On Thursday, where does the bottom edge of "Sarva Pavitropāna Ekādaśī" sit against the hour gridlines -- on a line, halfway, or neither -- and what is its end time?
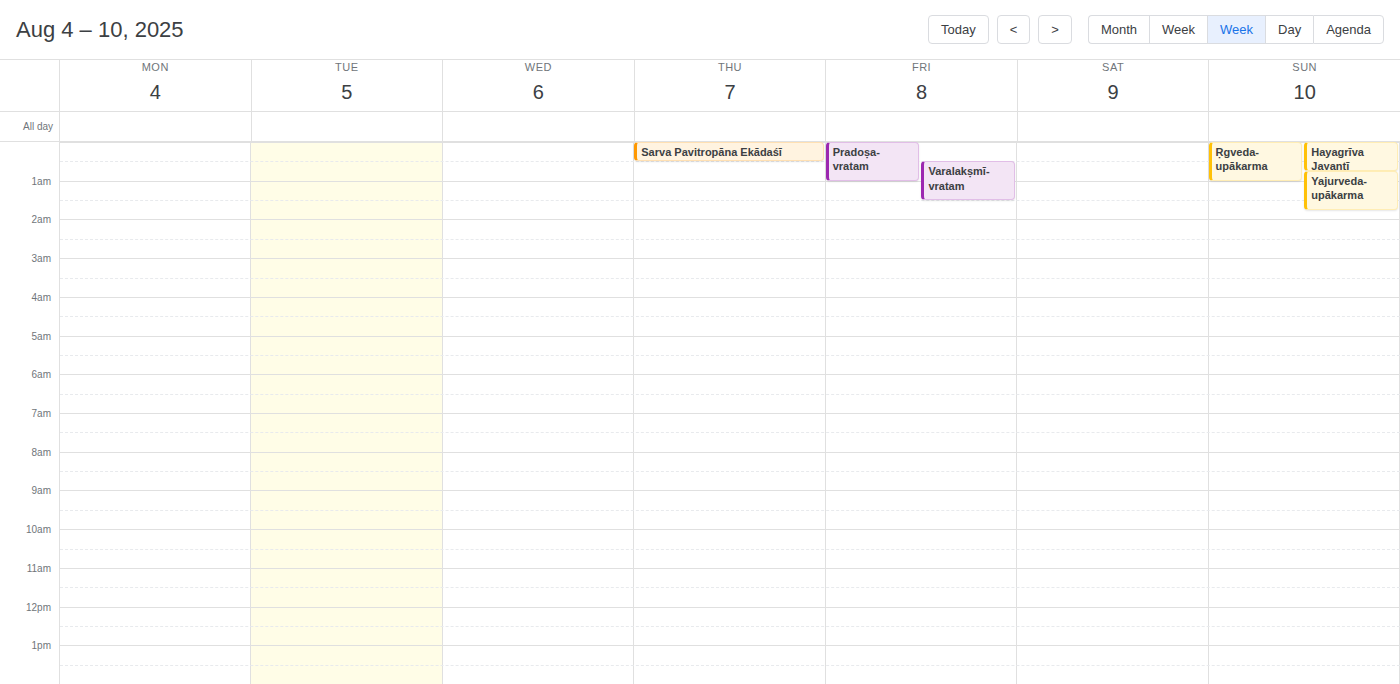
00:30 -- halfway between the 00:00 and 01:00 lines.